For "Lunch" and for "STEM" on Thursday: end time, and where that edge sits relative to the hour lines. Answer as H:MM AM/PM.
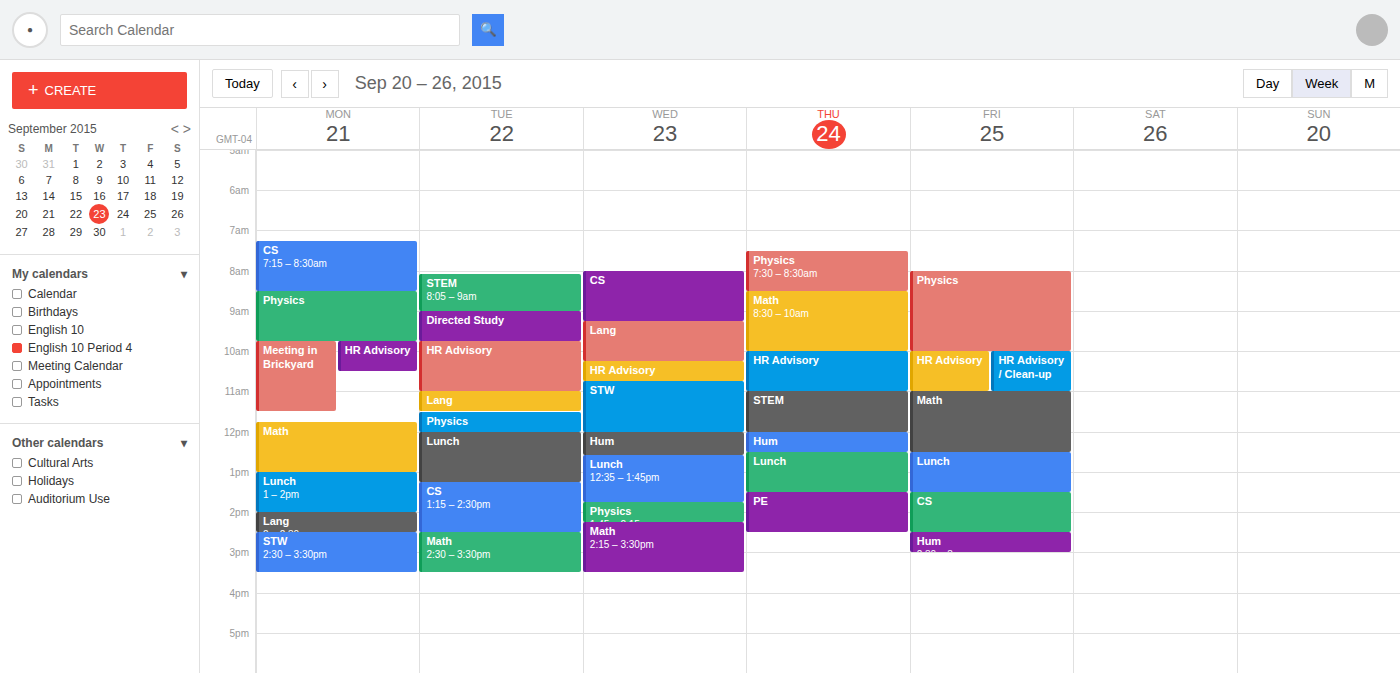
"Lunch": 1:30 PM, halfway between the 1 PM and 2 PM lines. "STEM": 12:00 PM, exactly on the 12 PM line.